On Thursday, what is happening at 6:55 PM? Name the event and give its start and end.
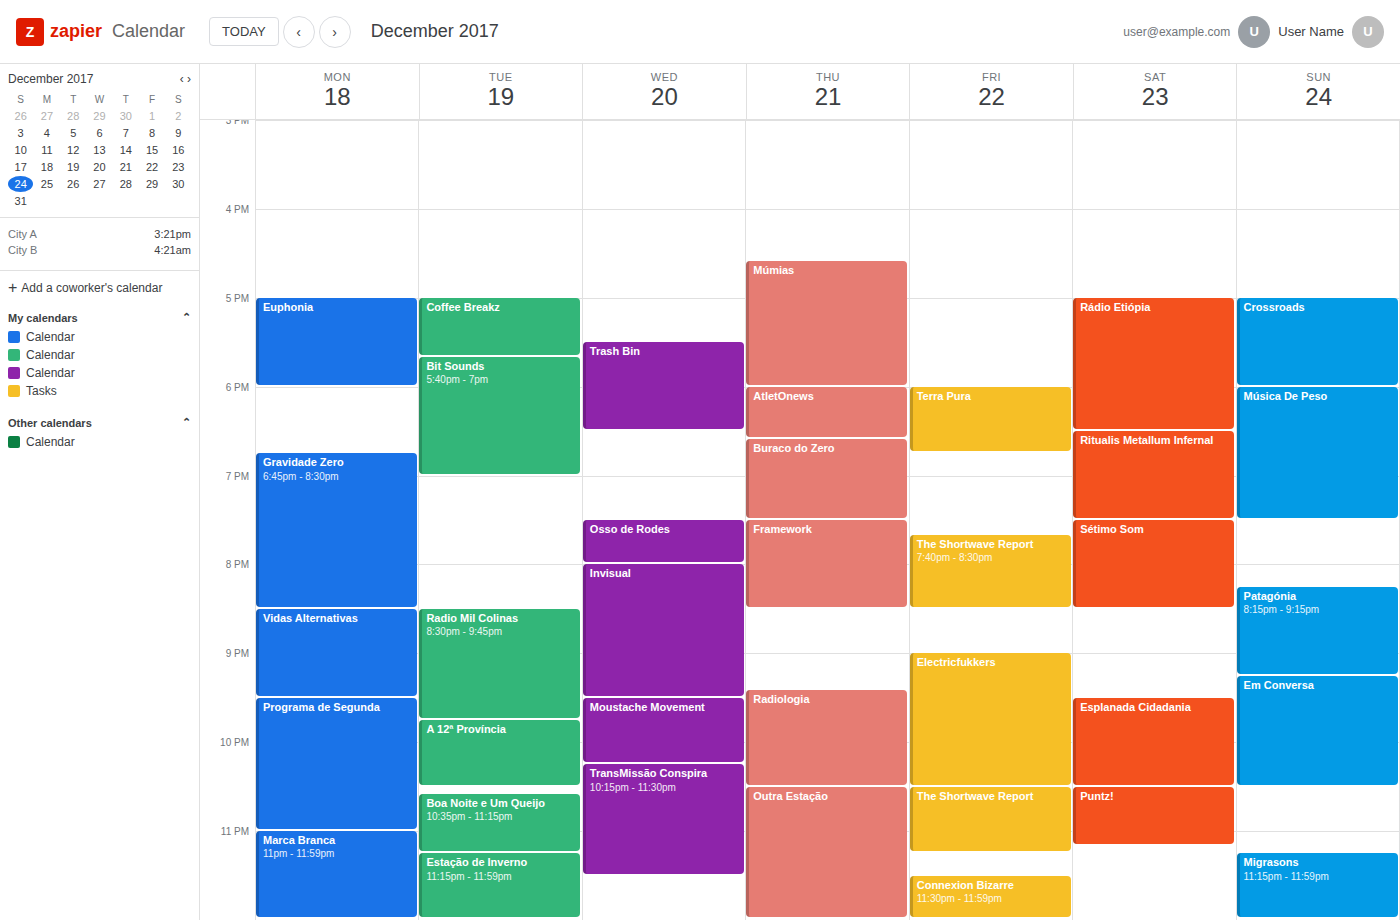
"Buraco do Zero", 6:35 PM to 7:30 PM